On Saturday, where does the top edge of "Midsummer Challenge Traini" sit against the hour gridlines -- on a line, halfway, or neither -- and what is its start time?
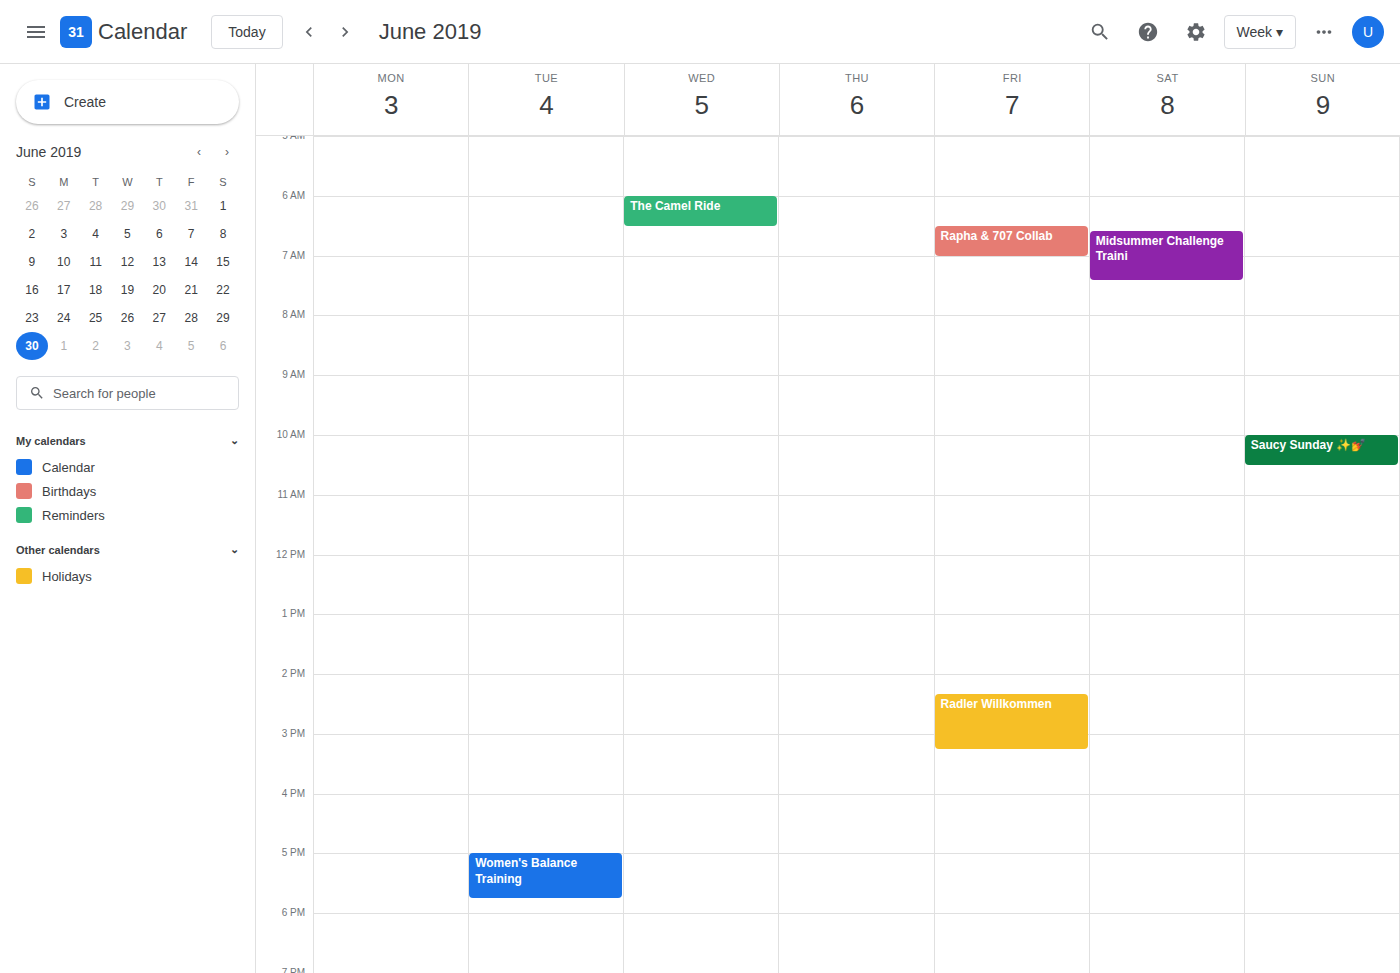
6:35 AM -- neither: 35 minutes below the 6 AM line and 25 minutes above the 7 AM line.